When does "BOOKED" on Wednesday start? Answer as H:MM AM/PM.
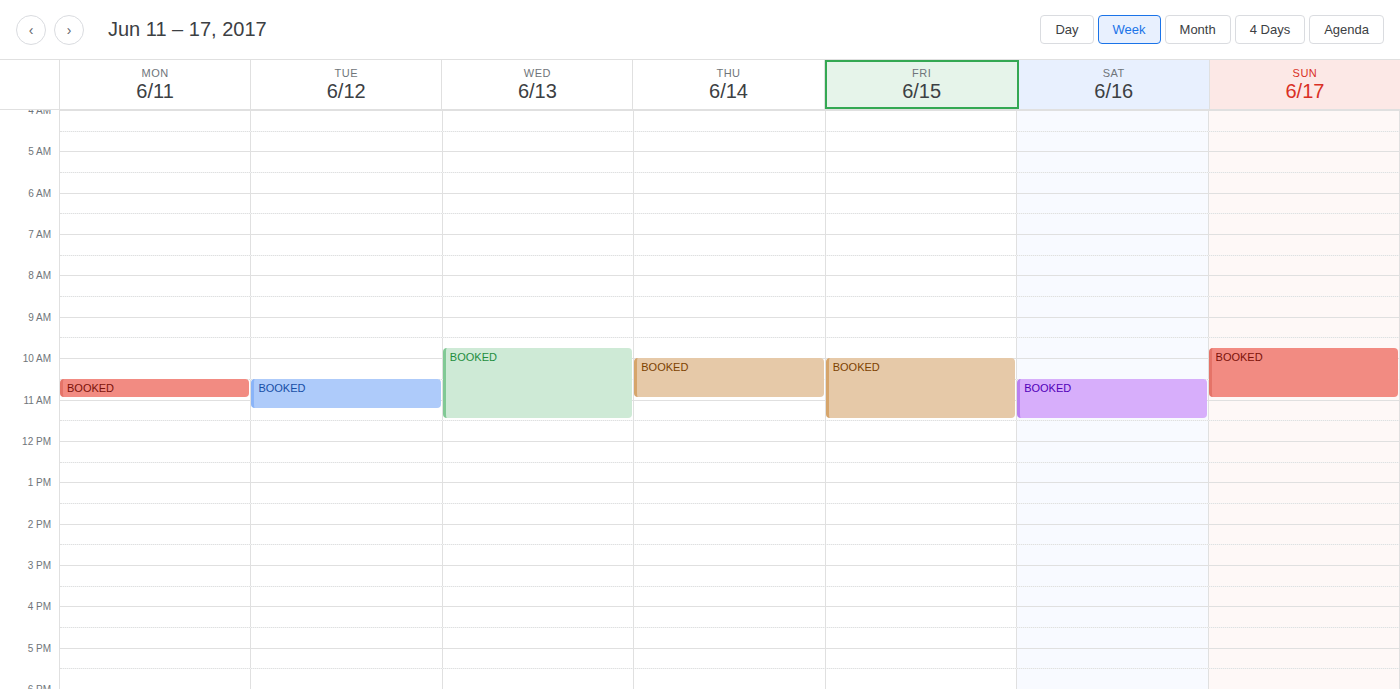
9:45 AM